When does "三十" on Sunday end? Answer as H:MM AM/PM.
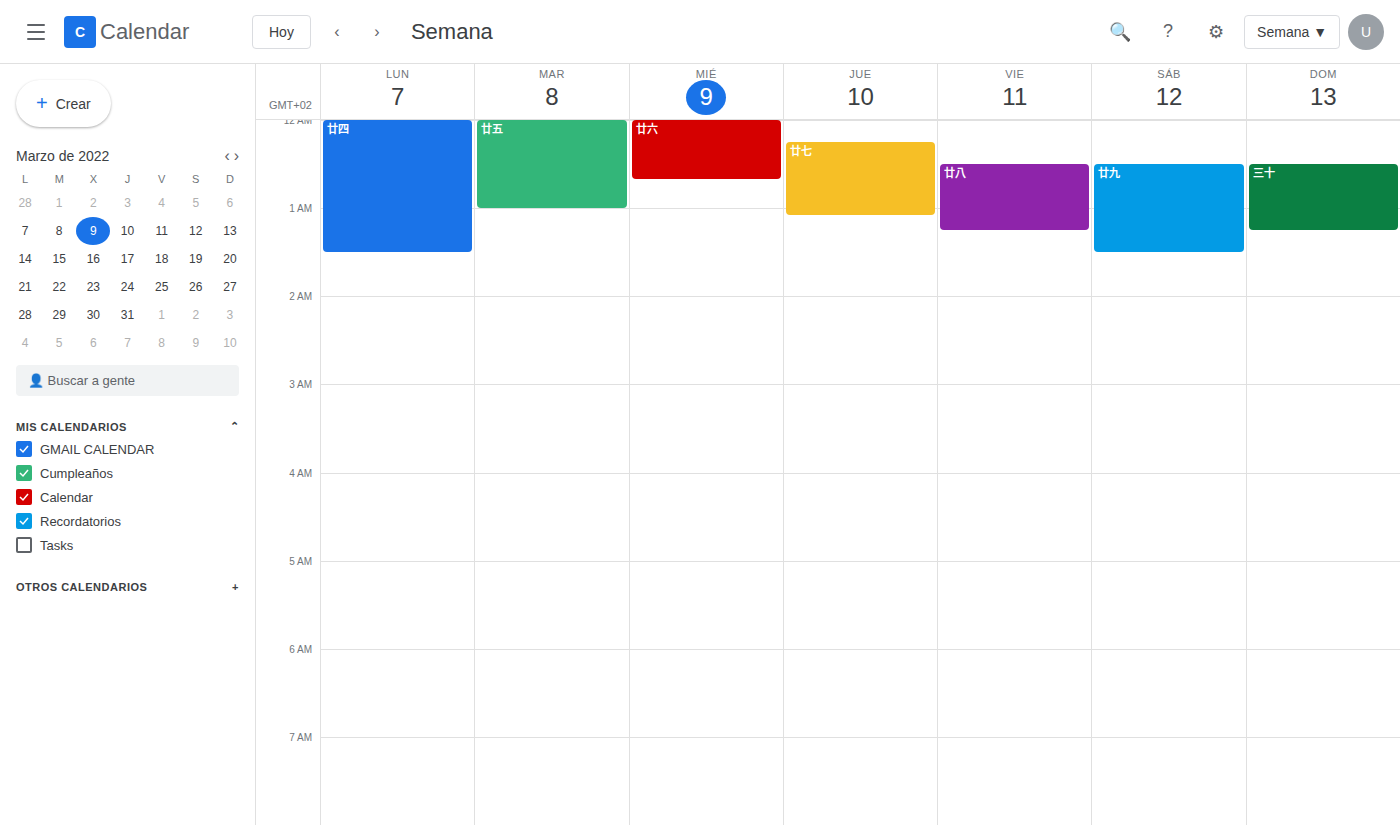
1:15 AM